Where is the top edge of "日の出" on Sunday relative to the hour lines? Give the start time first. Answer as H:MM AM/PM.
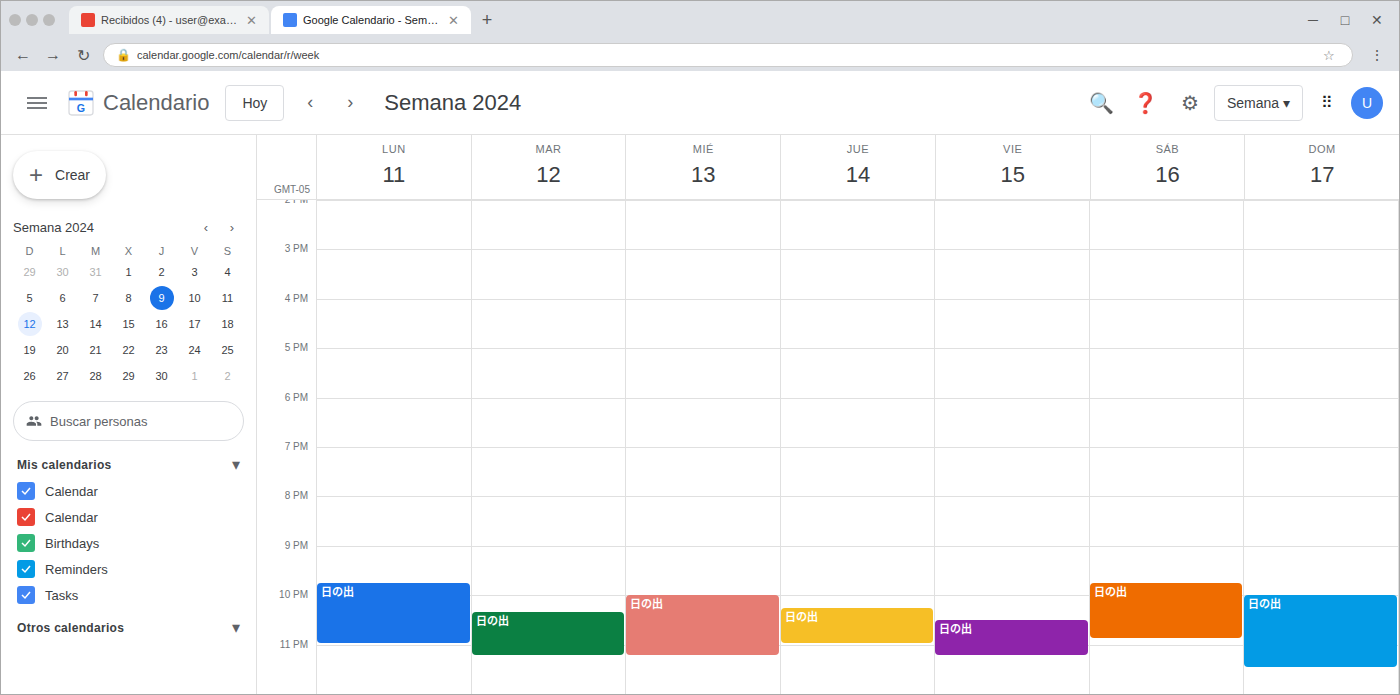
10:00 PM -- exactly on the 10 PM line.